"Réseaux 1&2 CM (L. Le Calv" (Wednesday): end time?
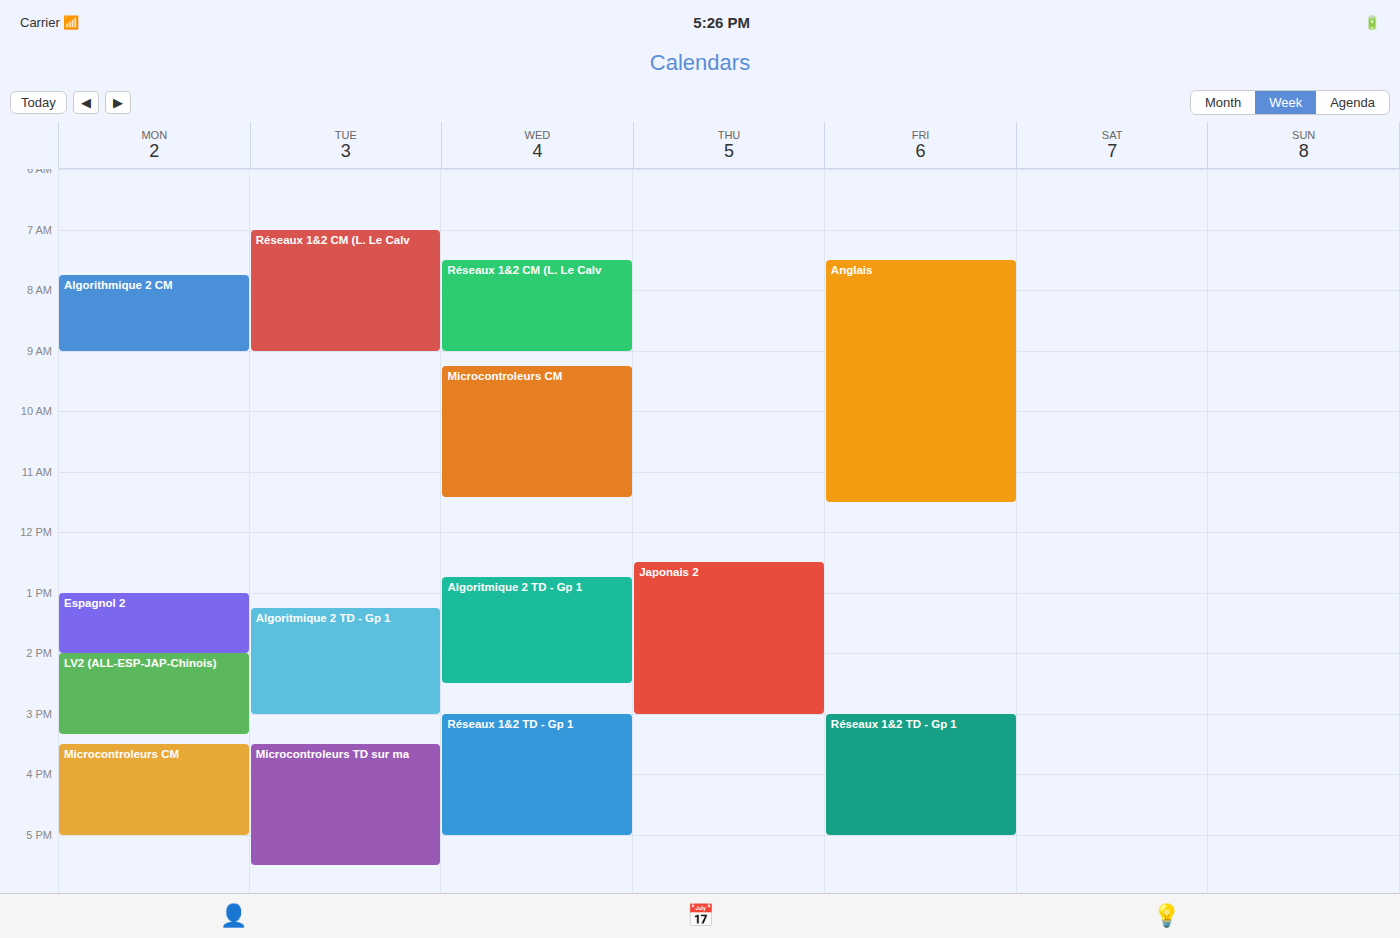
09:00